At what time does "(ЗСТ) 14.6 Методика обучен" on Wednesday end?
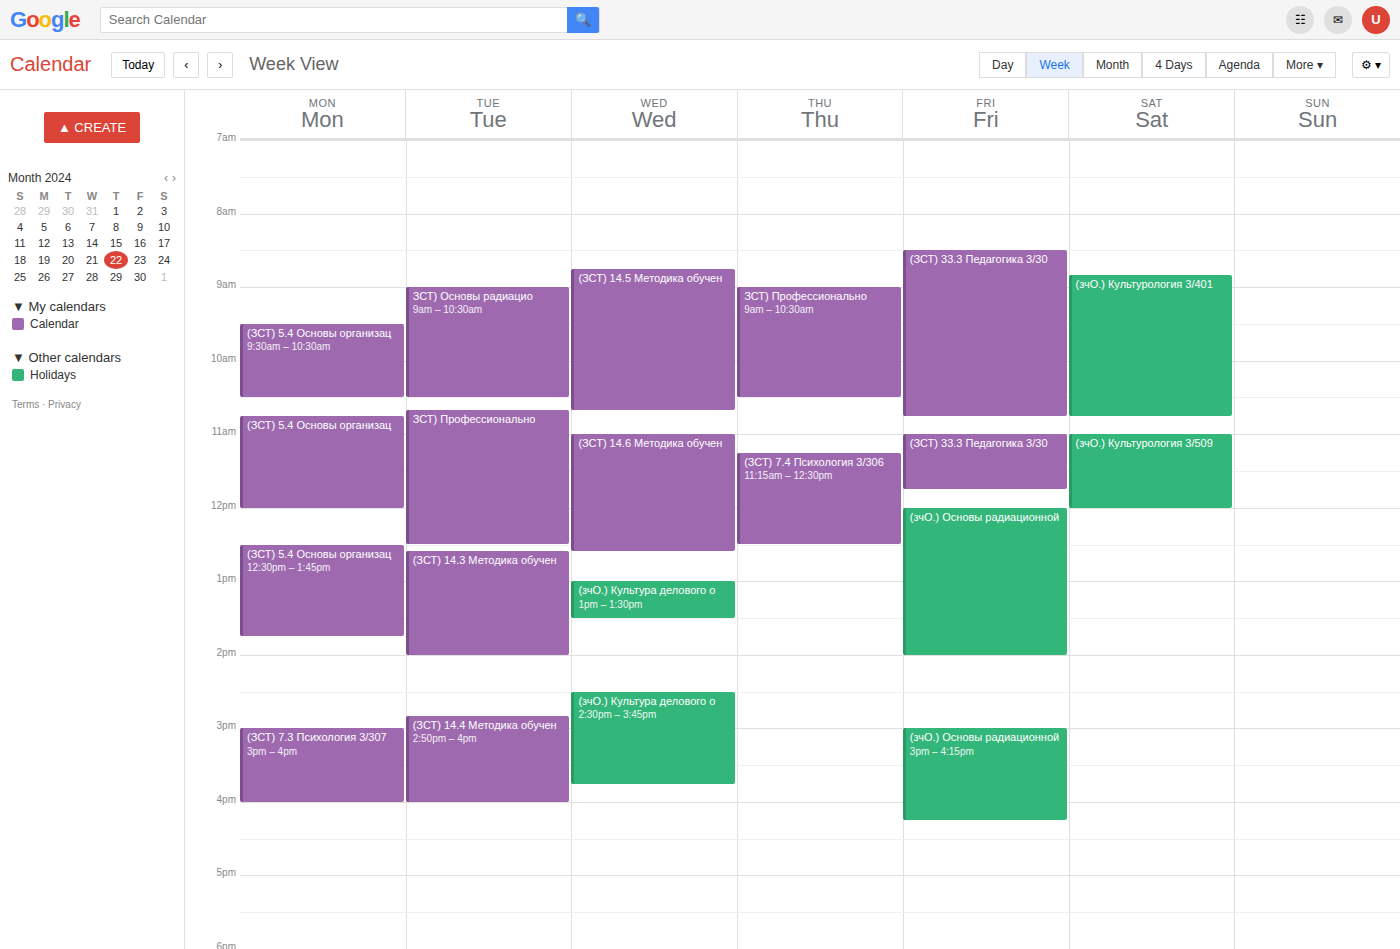
12:35 PM